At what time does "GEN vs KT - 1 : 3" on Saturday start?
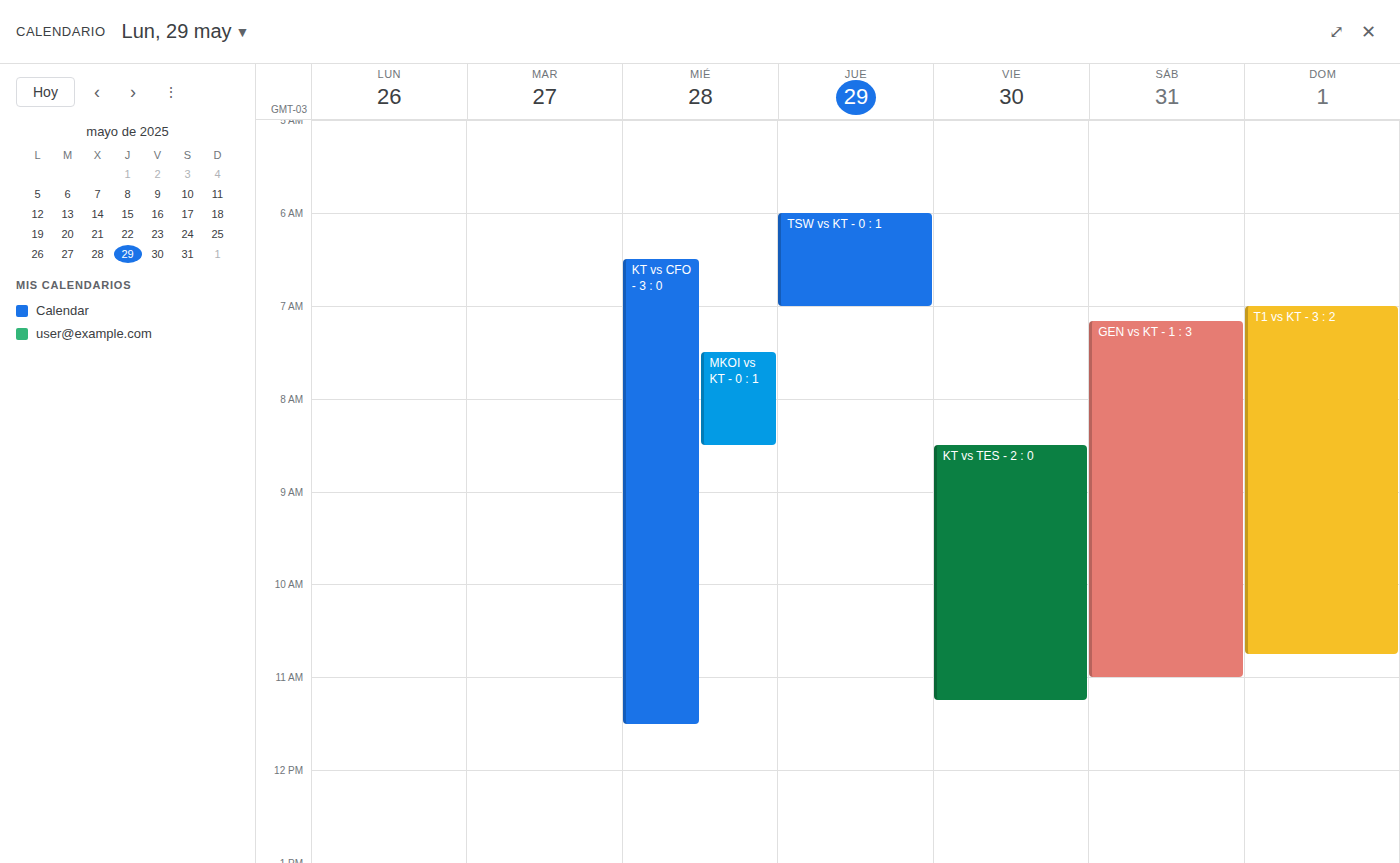
07:10